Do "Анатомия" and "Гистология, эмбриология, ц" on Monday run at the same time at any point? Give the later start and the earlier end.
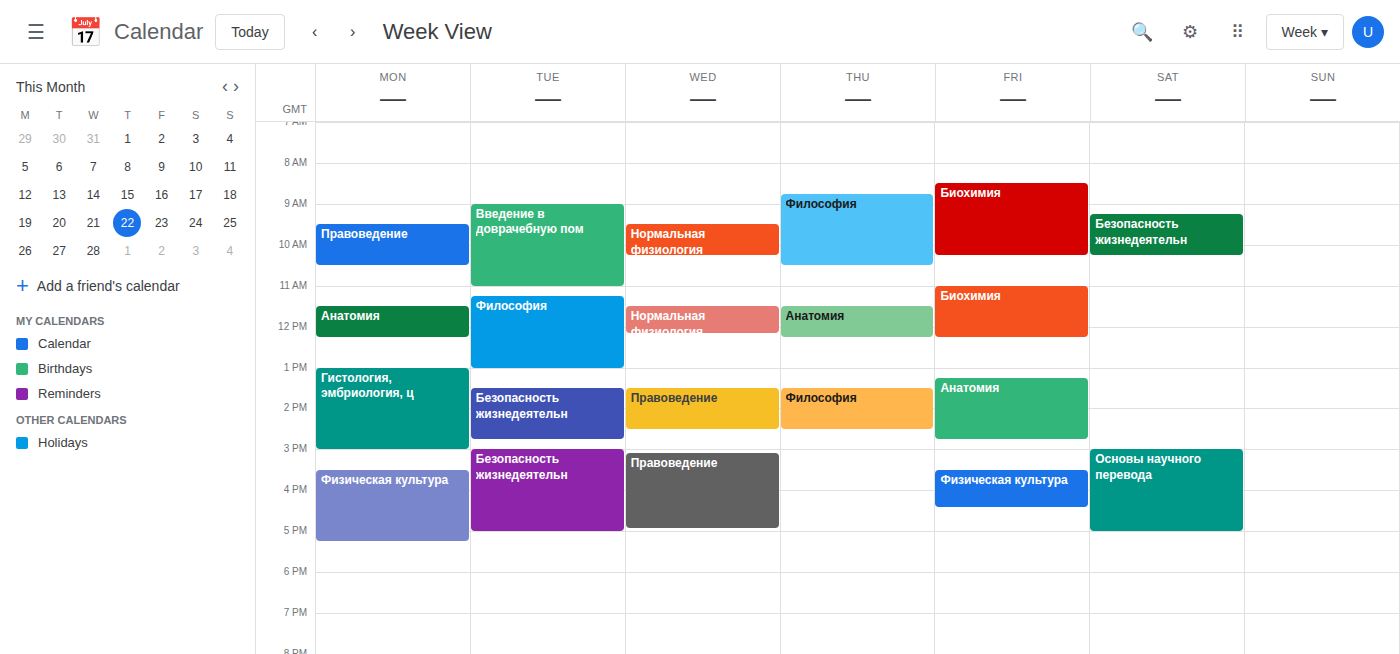
"Анатомия" ends at 12:15 PM and "Гистология, эмбриология, ц" starts at 1:00 PM -- no overlap.